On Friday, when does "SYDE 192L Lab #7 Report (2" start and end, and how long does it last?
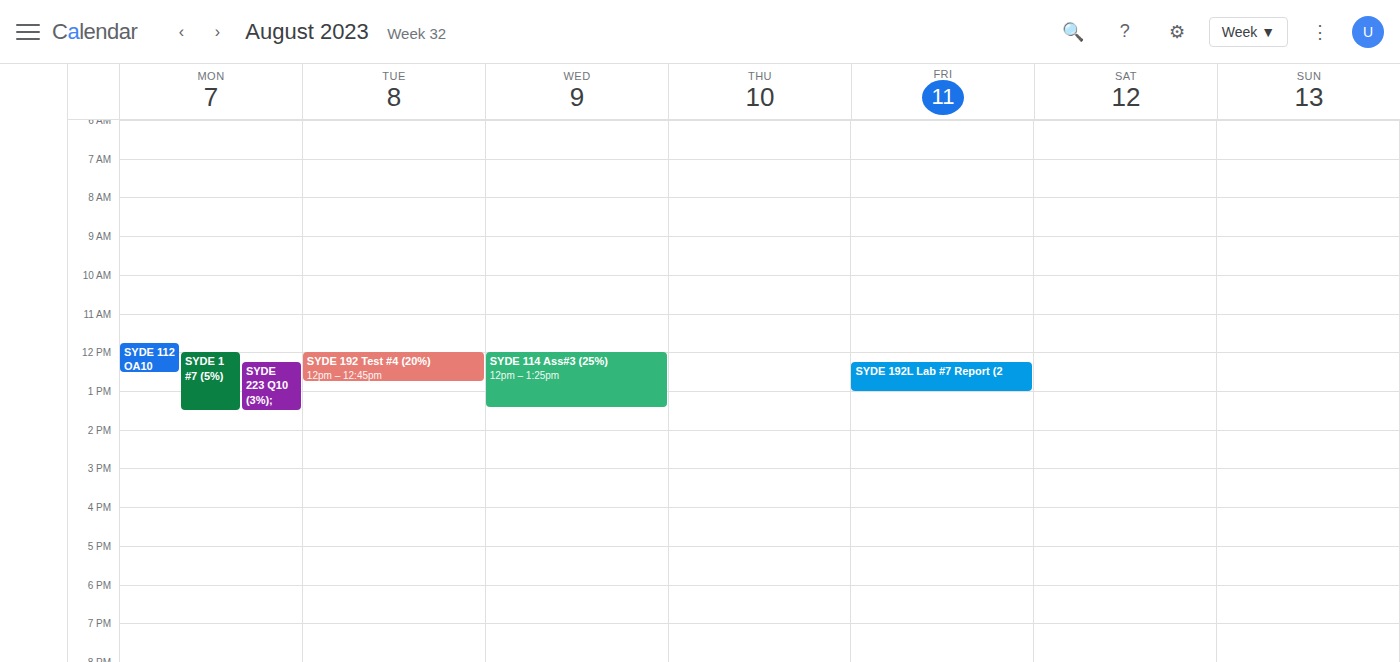
12:15 PM to 1:00 PM, 45 minutes